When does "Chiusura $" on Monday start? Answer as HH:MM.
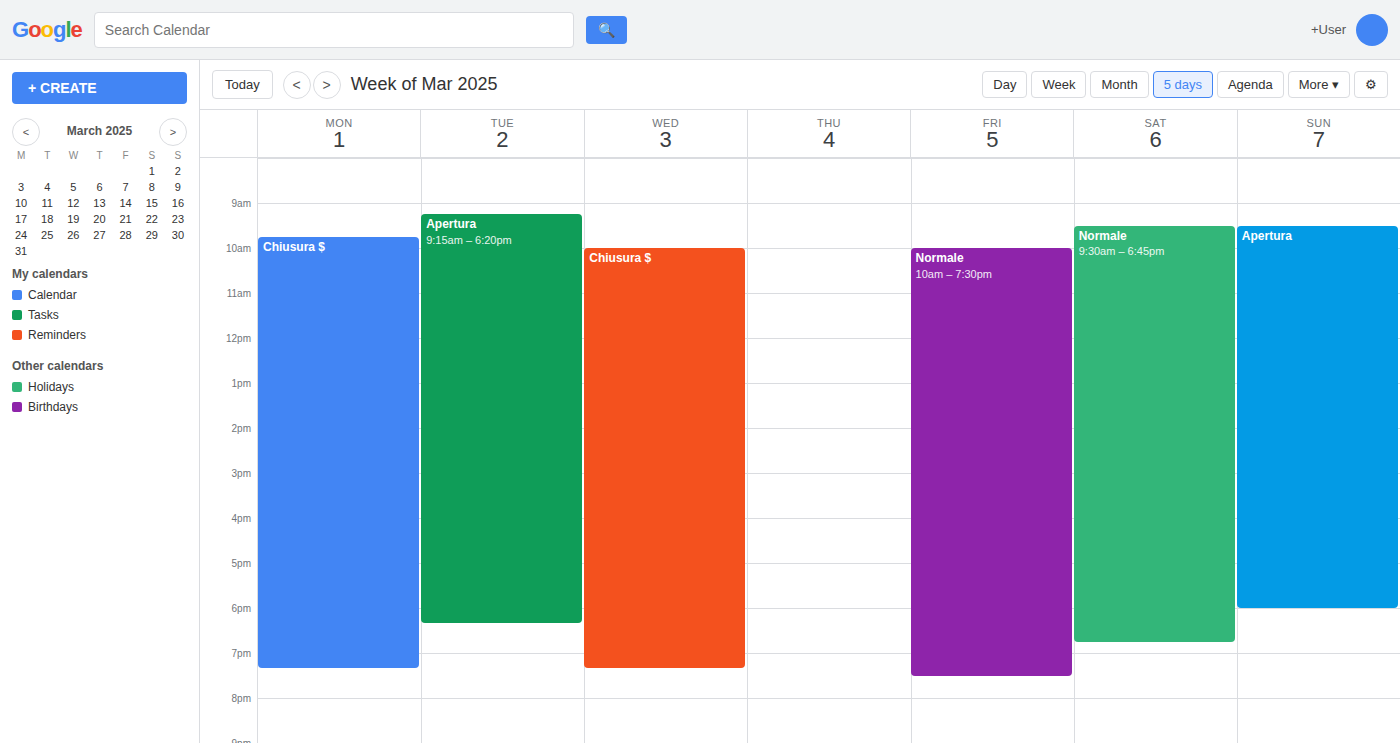
09:45